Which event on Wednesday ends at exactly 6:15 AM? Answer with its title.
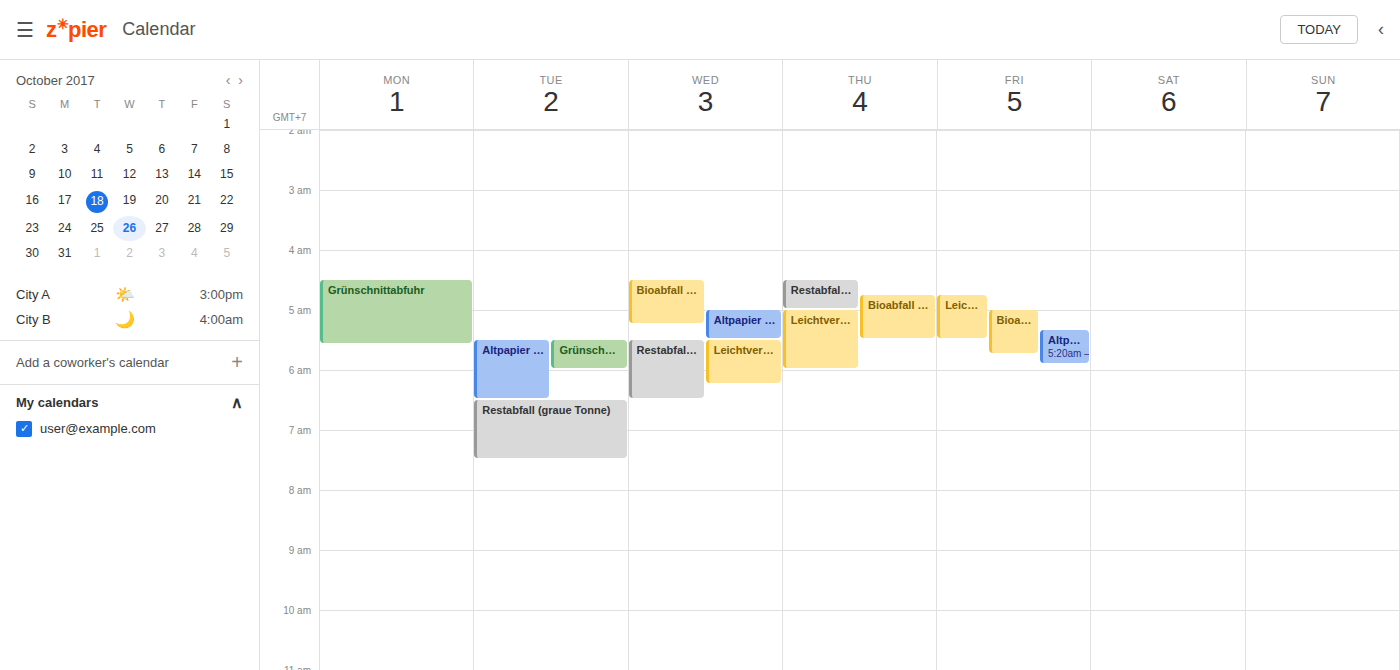
"Leichtverpackungen (Gelbe"